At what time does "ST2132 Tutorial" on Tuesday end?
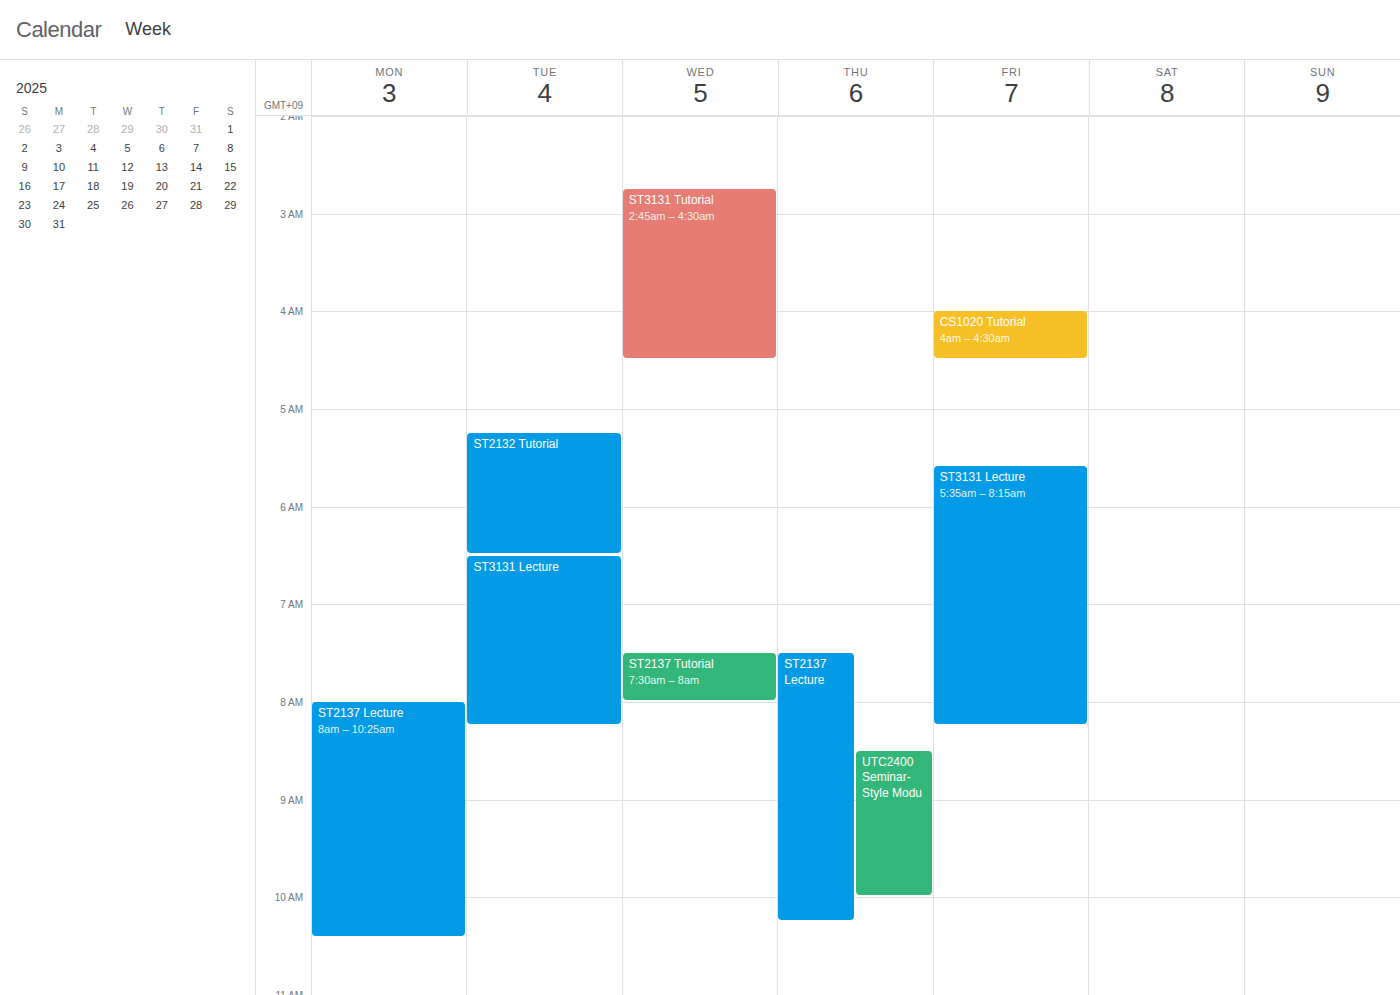
6:30 AM